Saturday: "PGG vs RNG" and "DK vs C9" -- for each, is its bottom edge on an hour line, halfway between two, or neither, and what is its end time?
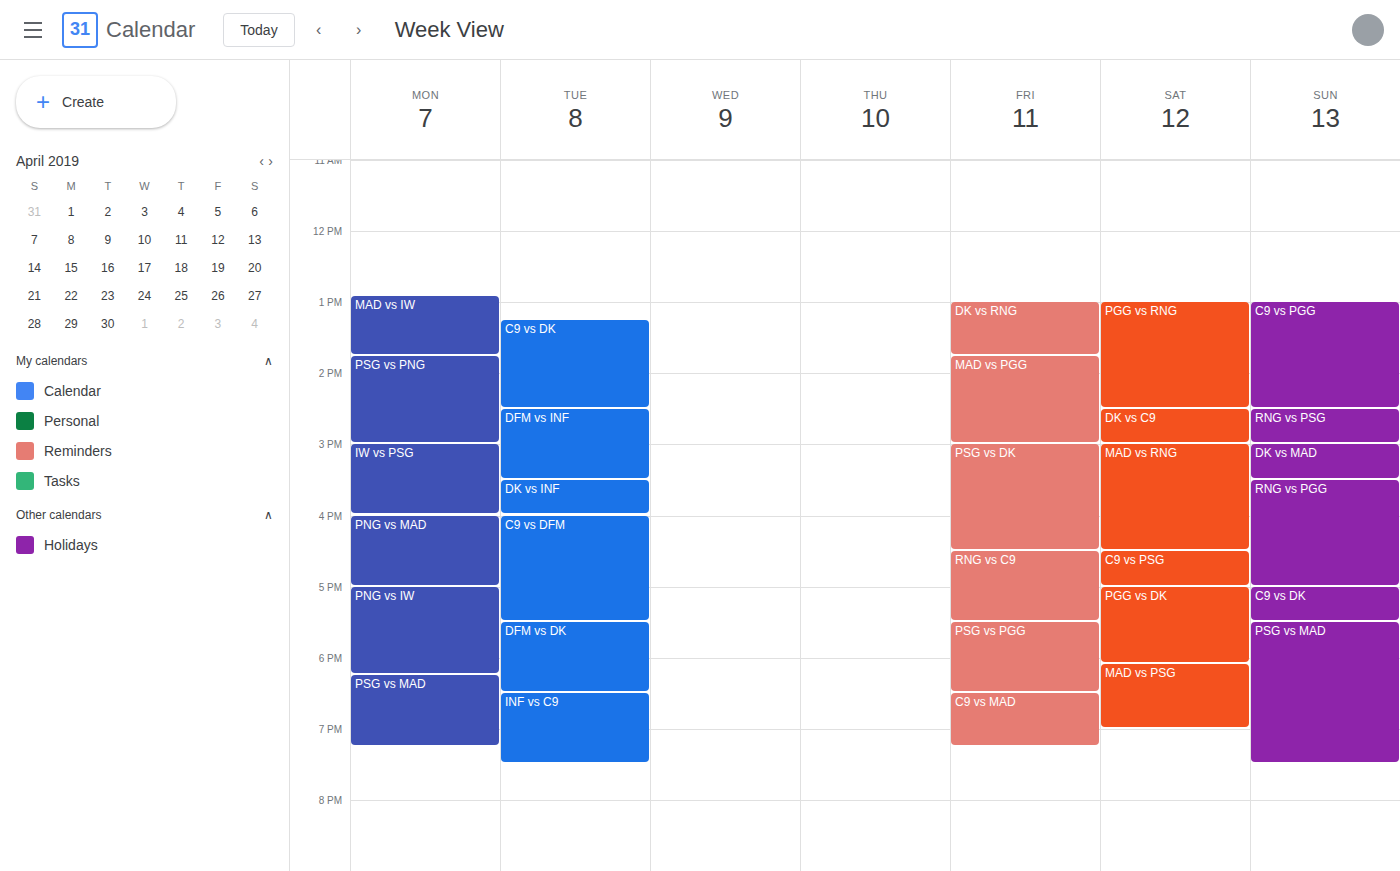
"PGG vs RNG": 2:30 PM, halfway between the 2 PM and 3 PM lines. "DK vs C9": 3:00 PM, exactly on the 3 PM line.